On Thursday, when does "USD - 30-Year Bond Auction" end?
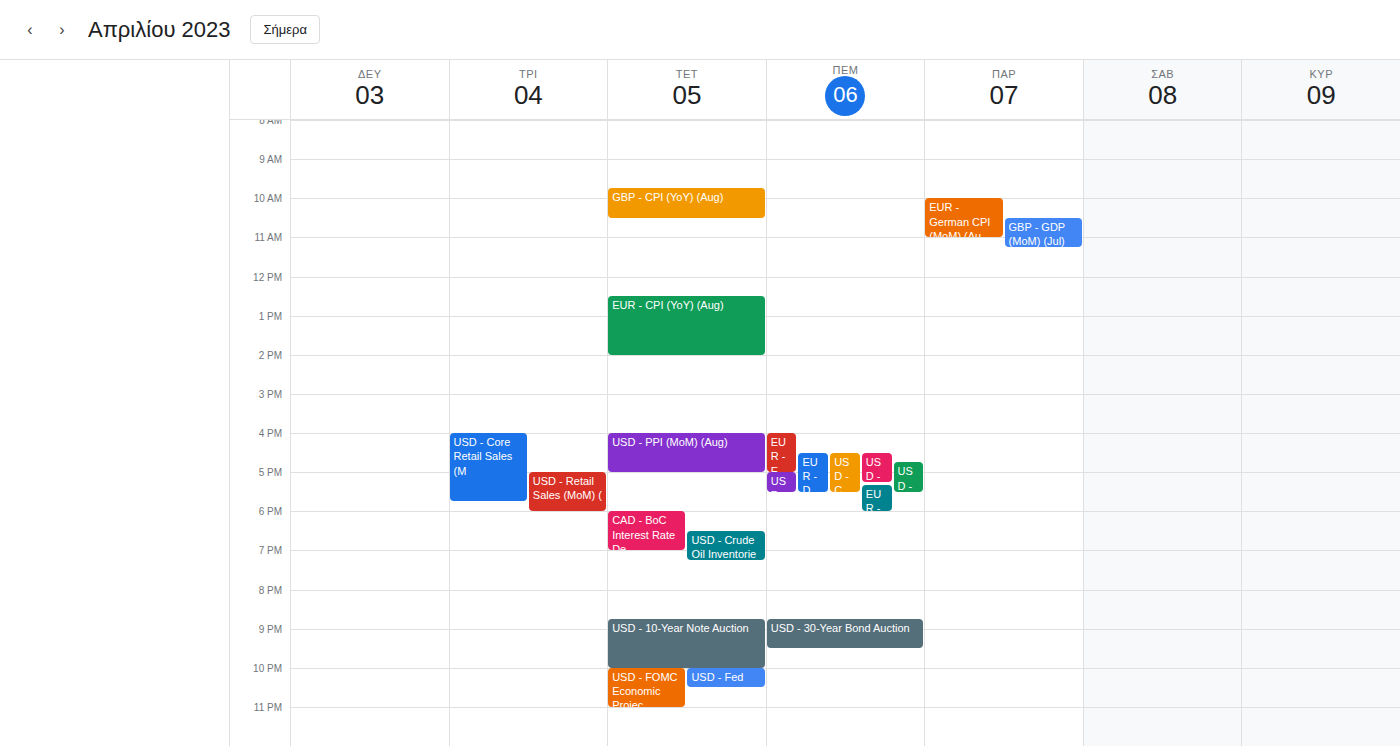
9:30 PM